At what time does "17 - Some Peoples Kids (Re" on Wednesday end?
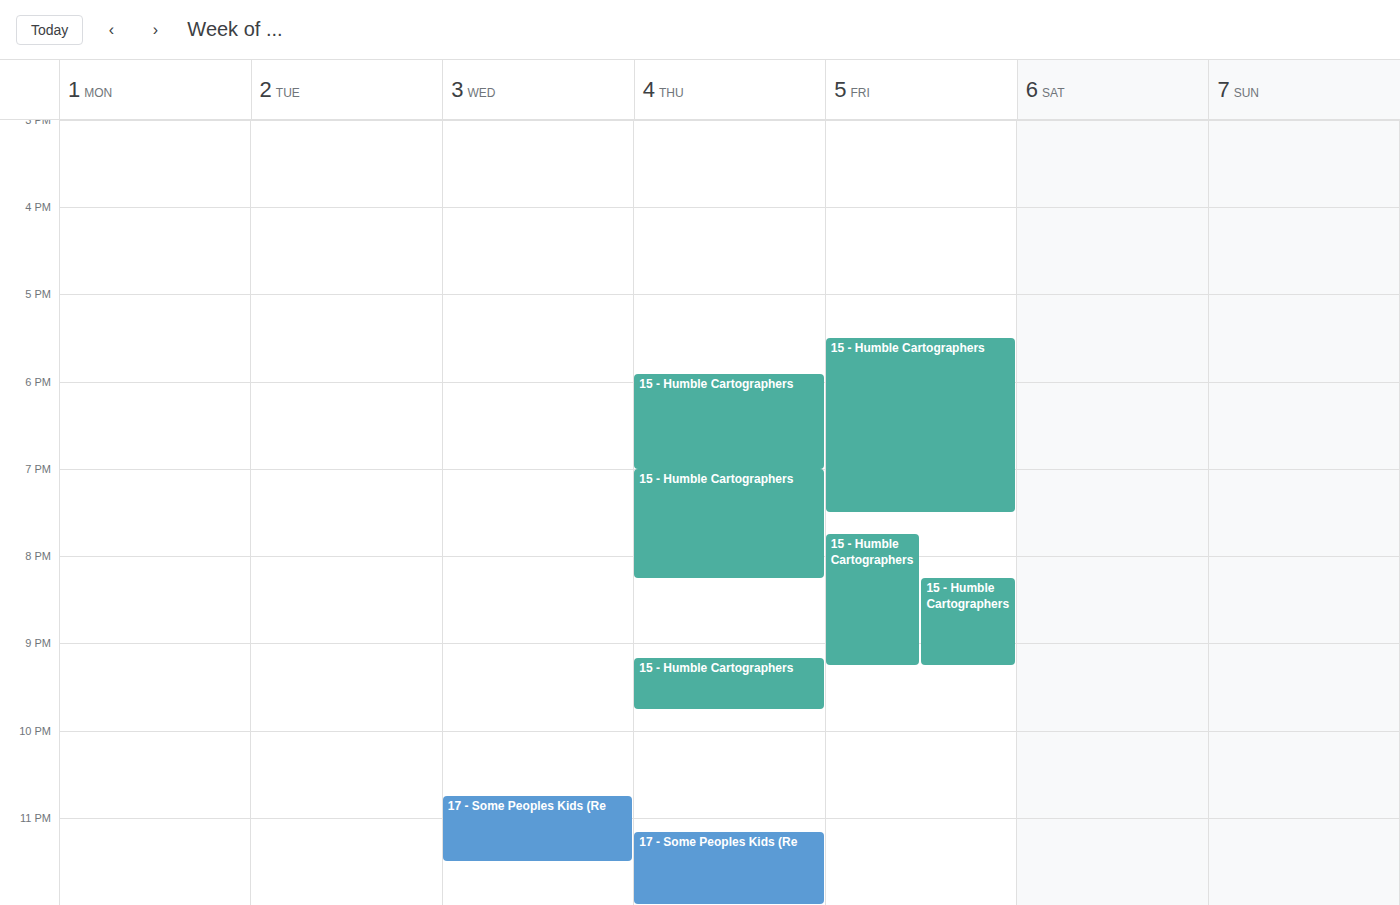
11:30 PM